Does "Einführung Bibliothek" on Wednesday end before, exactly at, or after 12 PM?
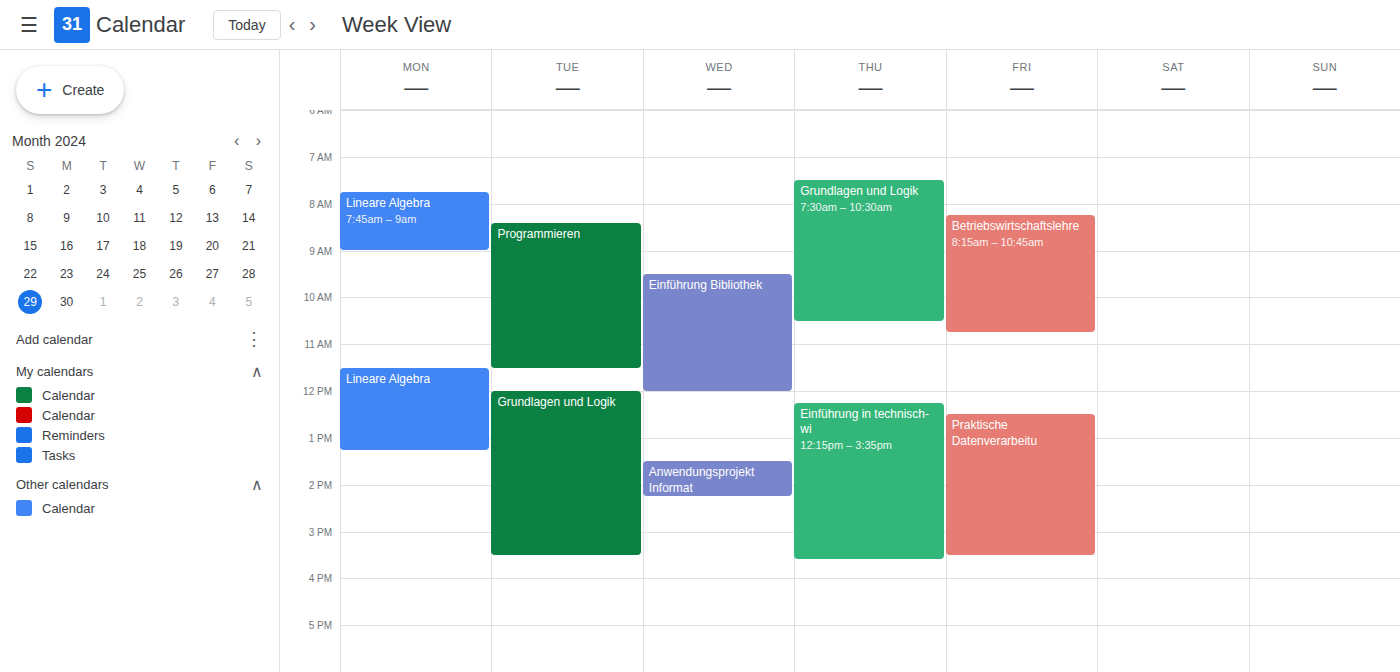
12:00 PM -- exactly at 12 PM, on the 12 PM line.